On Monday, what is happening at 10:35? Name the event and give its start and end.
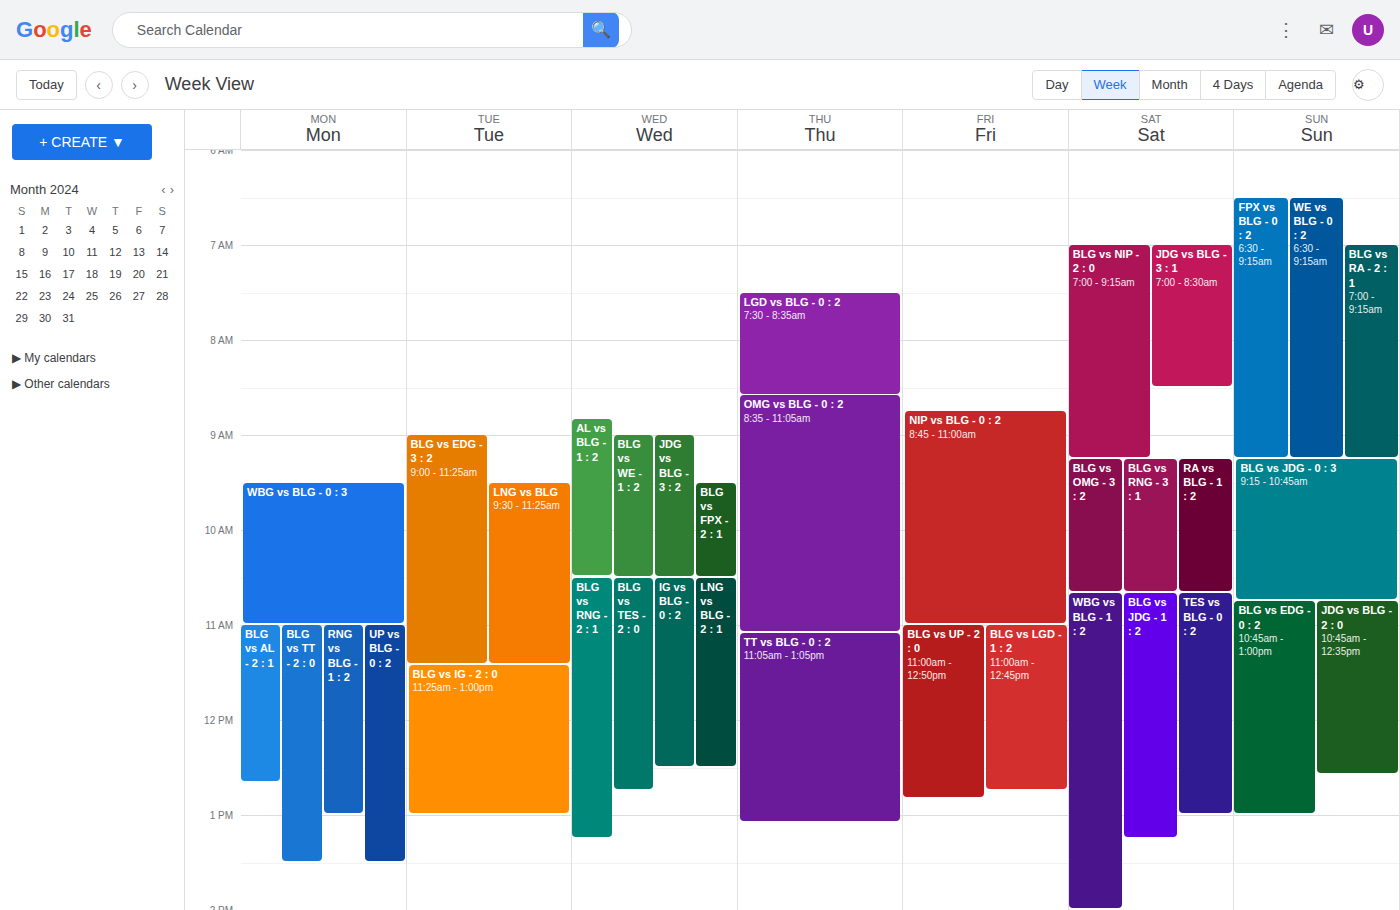
"WBG vs BLG - 0 : 3", 09:30 to 11:00